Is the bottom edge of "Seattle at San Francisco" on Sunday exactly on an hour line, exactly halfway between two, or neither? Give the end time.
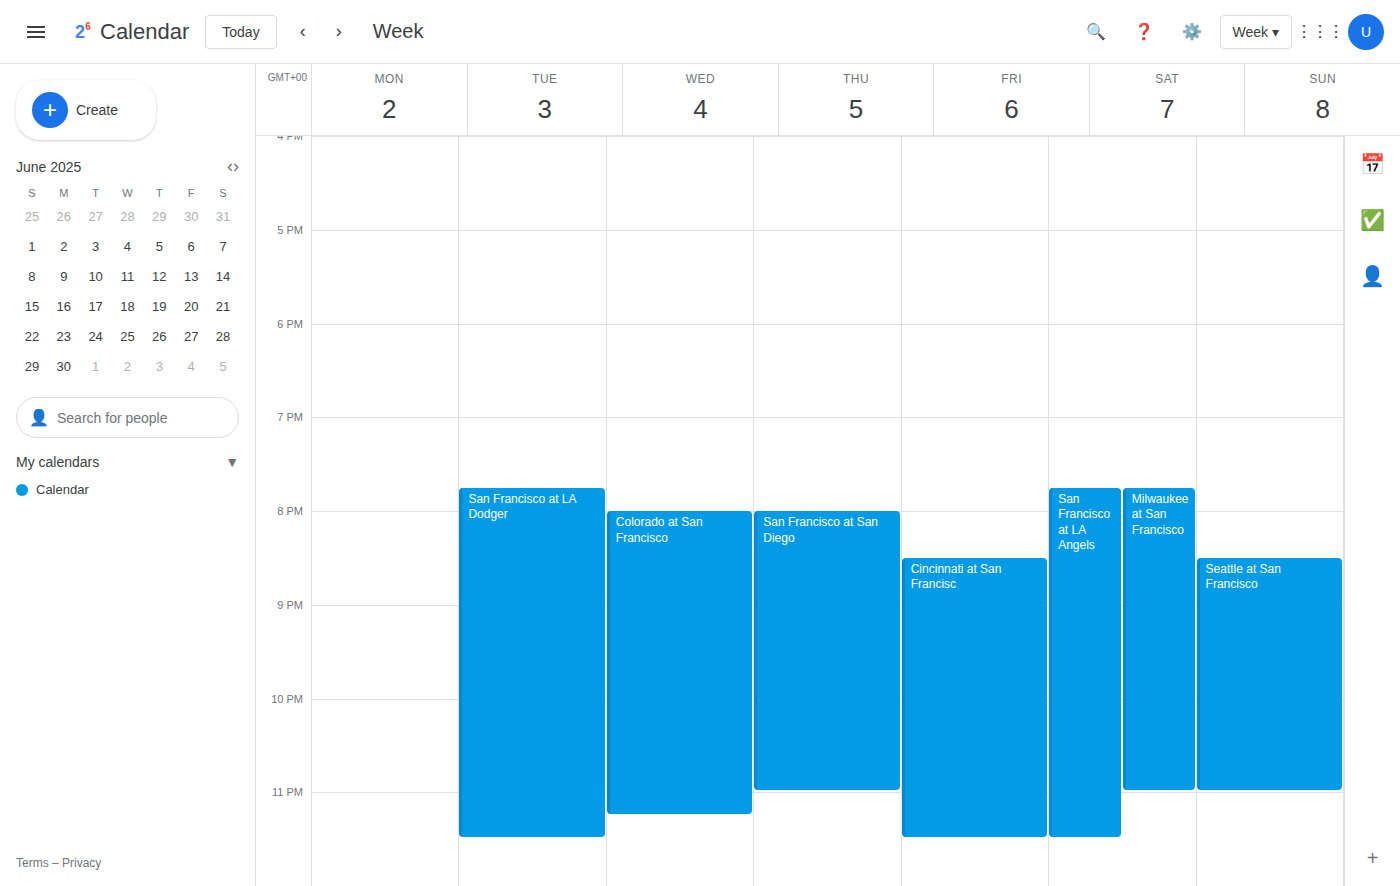
11:00 PM -- exactly on the 11 PM line.